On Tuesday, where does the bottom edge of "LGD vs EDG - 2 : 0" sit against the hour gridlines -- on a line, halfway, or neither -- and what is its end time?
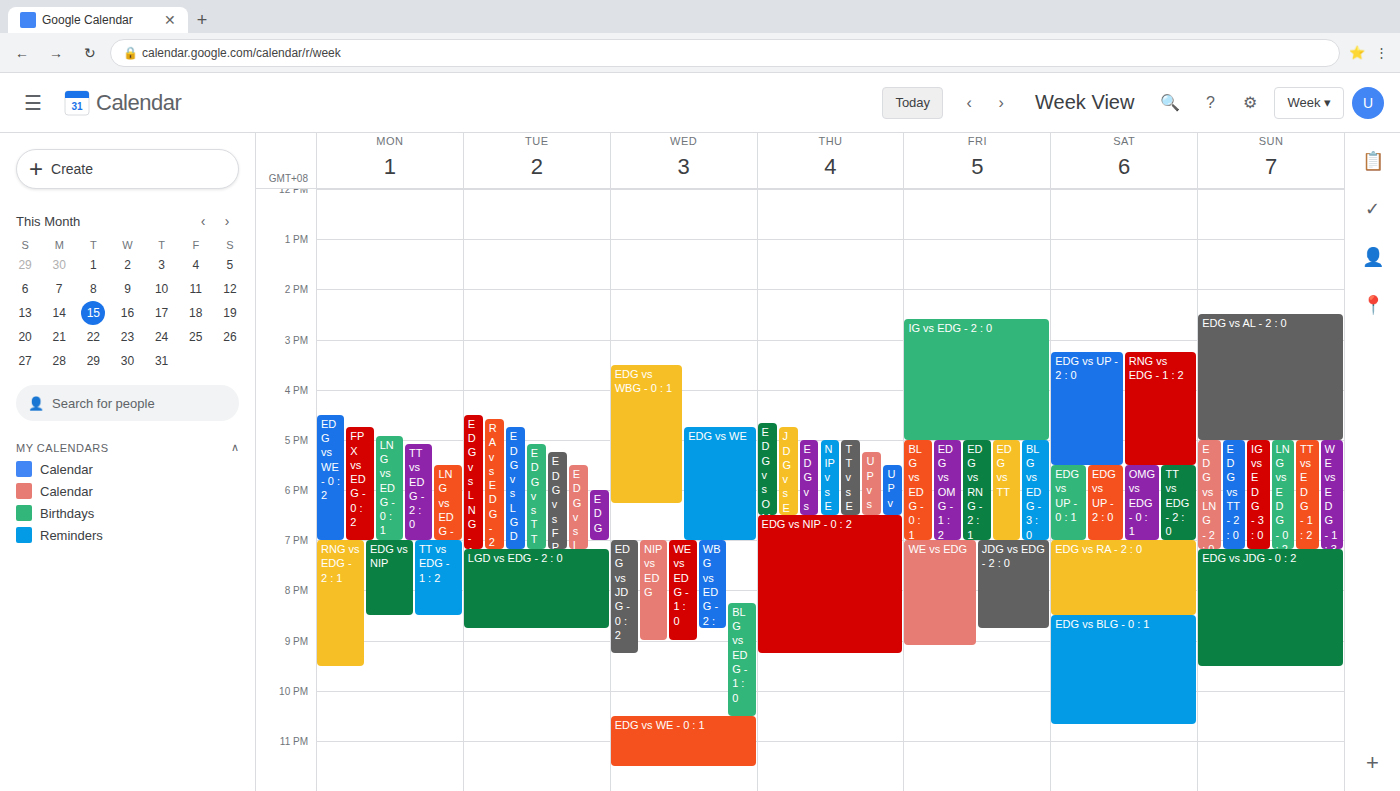
8:45 PM -- neither: three quarters of the way from the 8 PM line to the 9 PM line.